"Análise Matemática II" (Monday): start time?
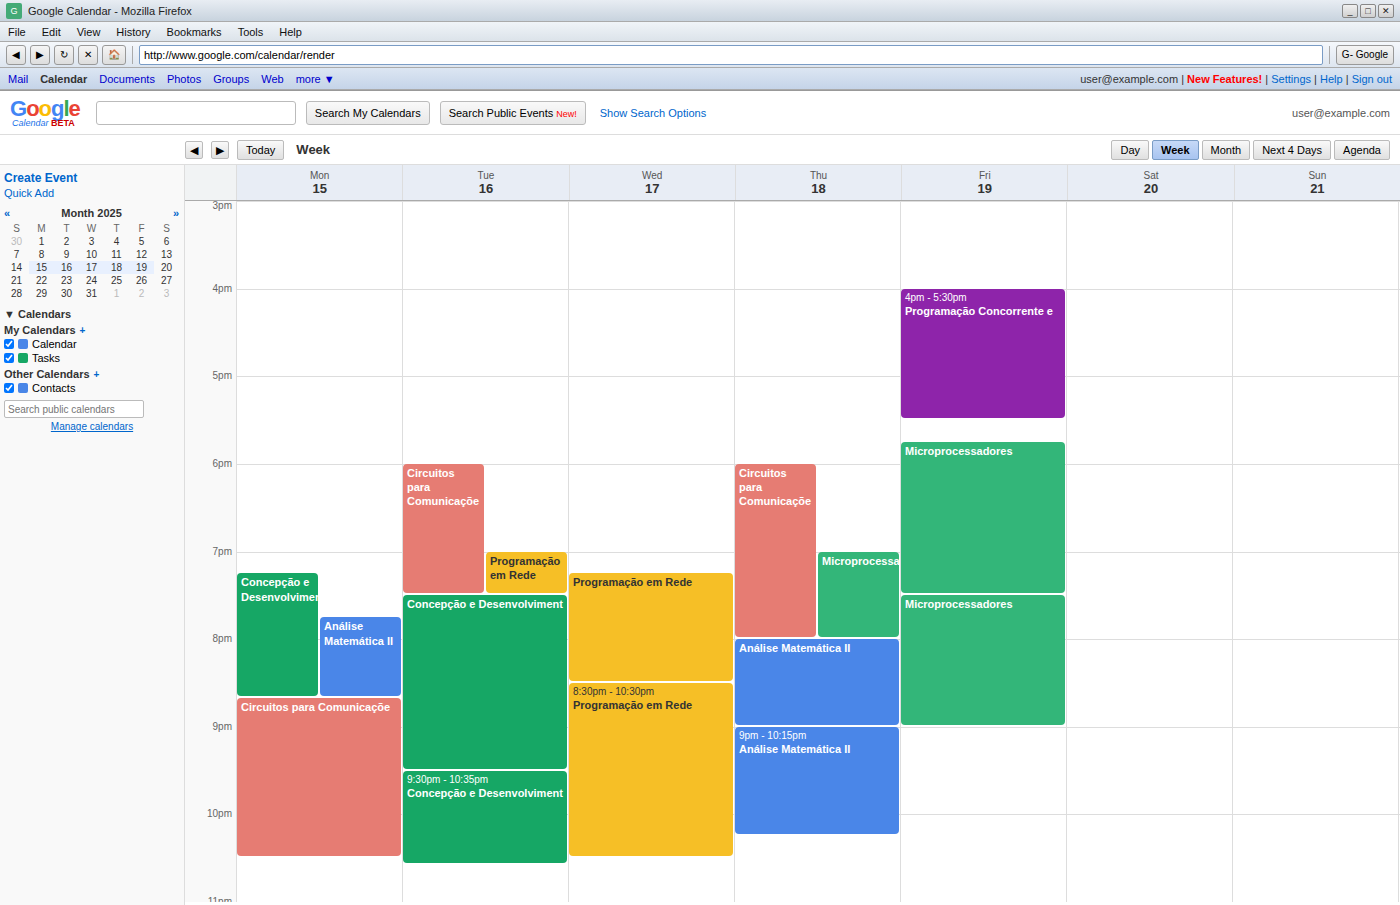
19:45